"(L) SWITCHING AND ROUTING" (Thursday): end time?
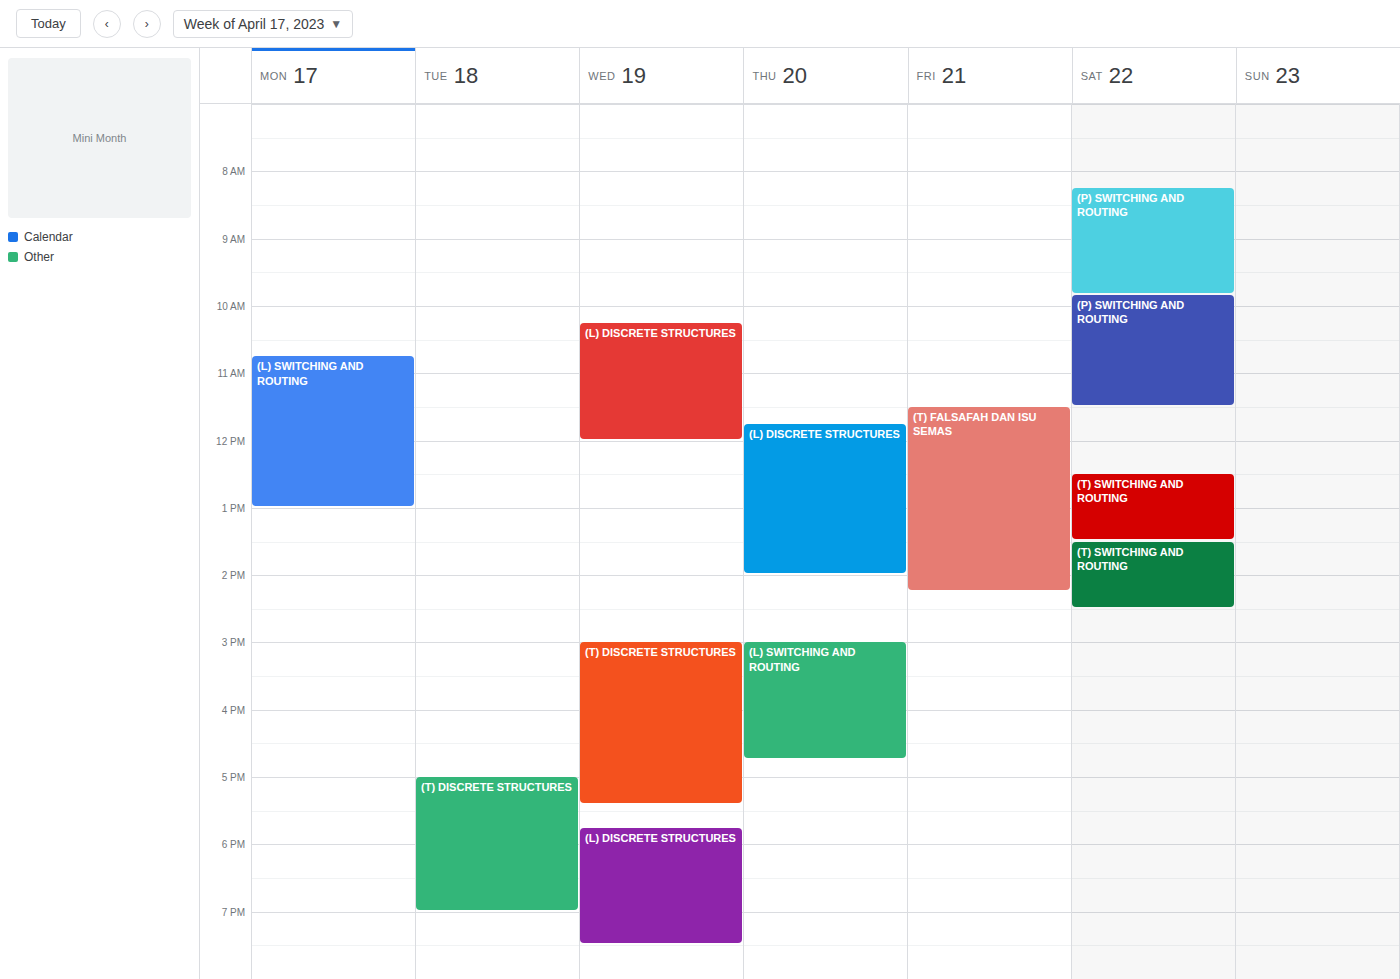
4:45 PM